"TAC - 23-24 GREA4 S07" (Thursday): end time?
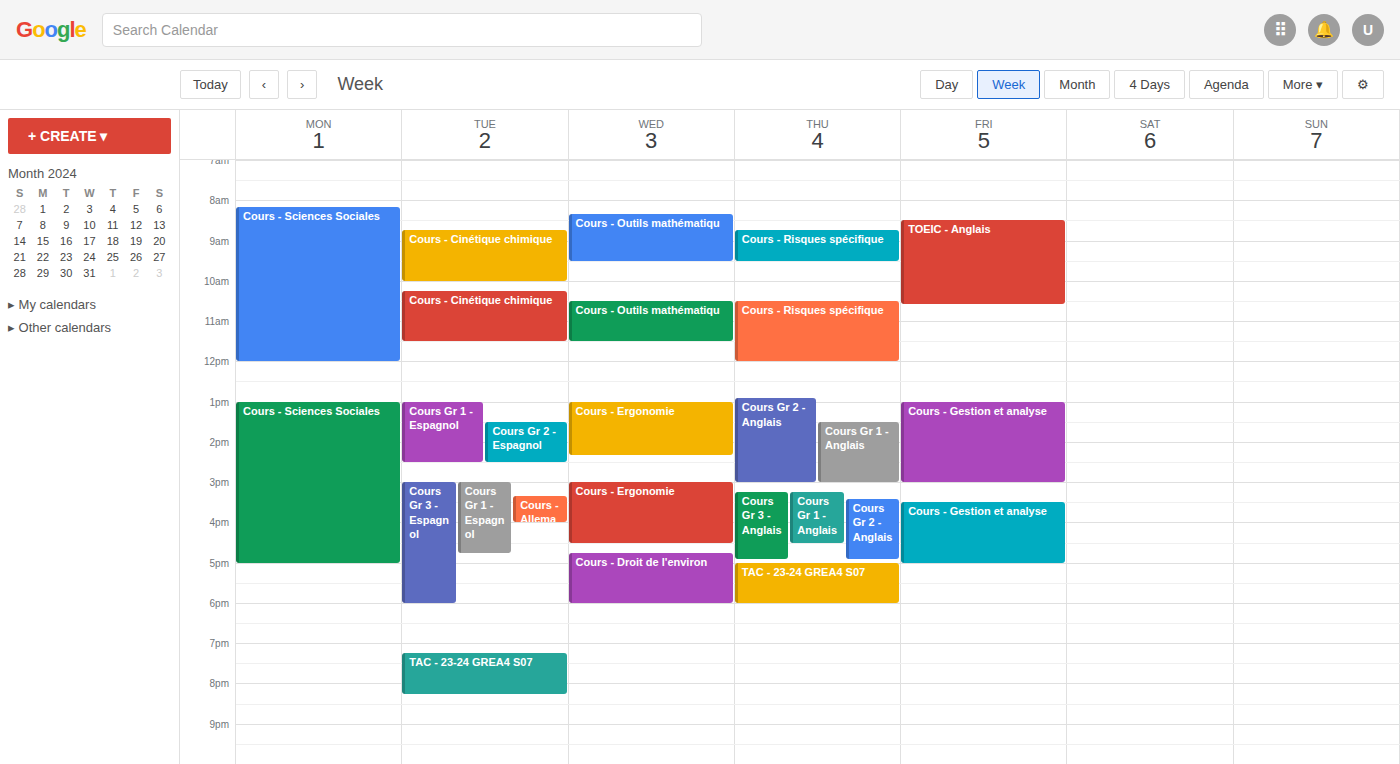
6:00 PM